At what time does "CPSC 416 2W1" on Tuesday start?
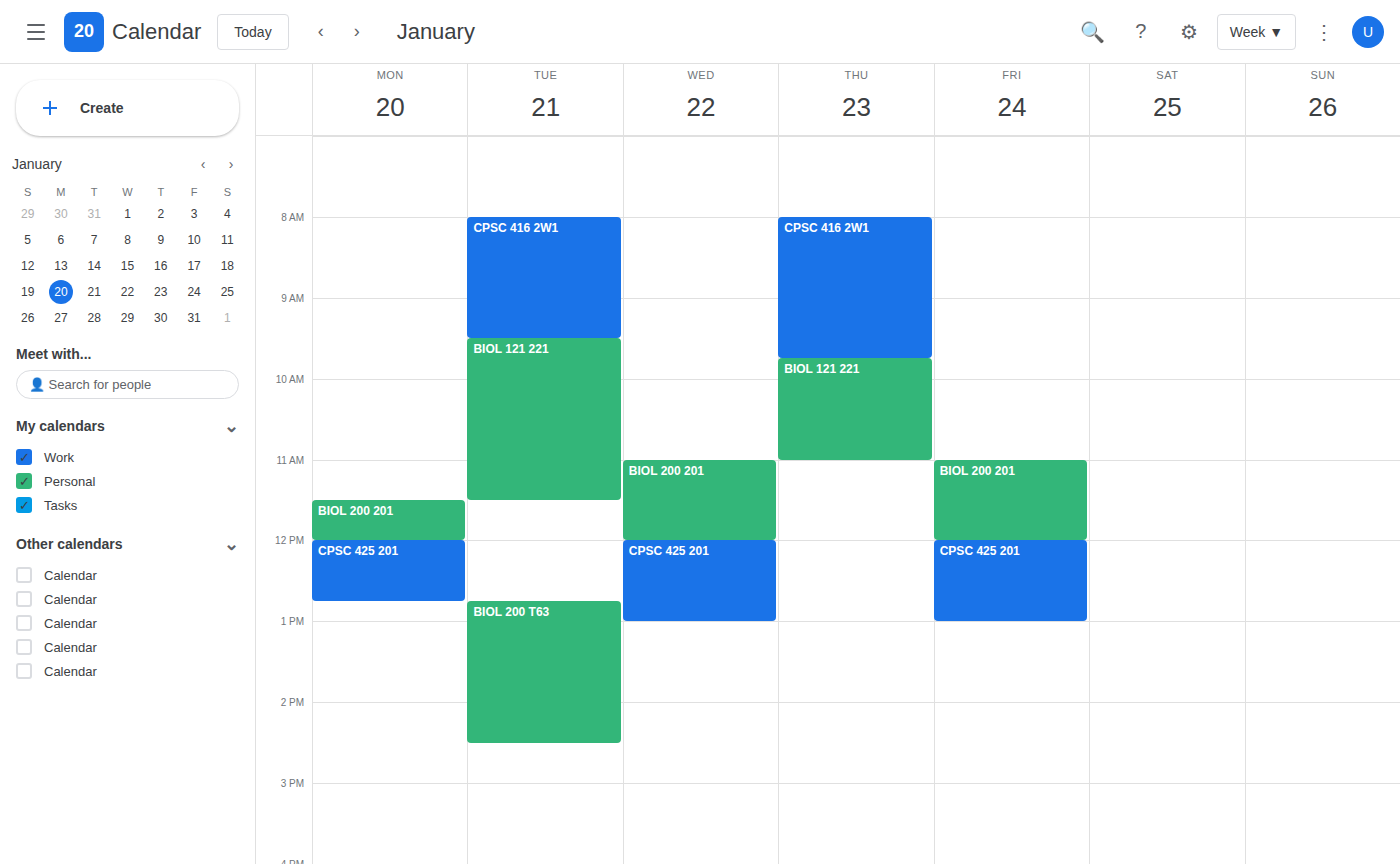
8:00 AM